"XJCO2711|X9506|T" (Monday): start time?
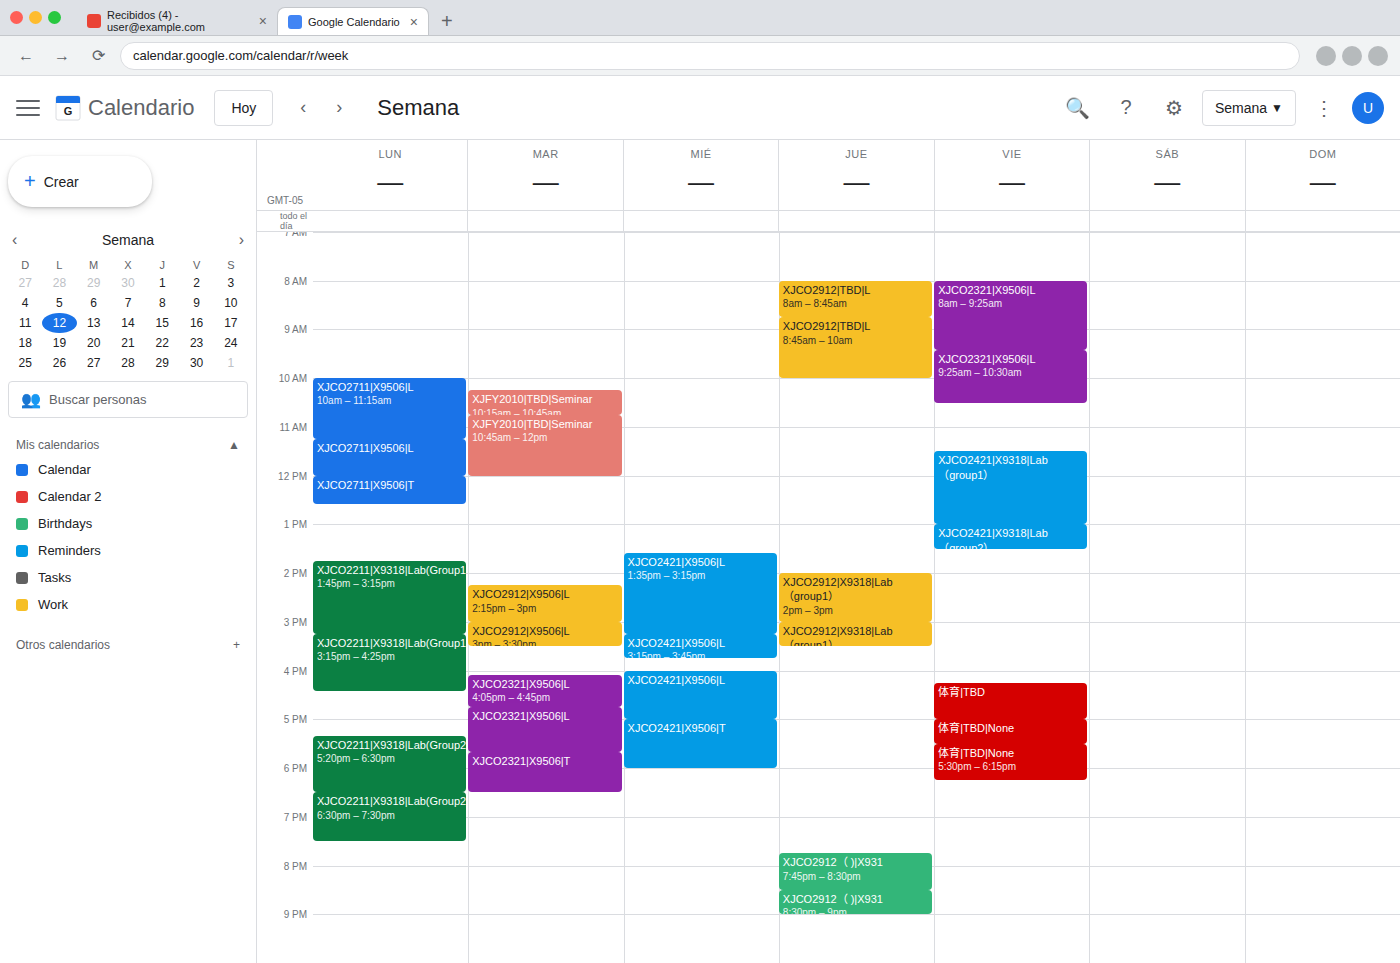
12:00 PM